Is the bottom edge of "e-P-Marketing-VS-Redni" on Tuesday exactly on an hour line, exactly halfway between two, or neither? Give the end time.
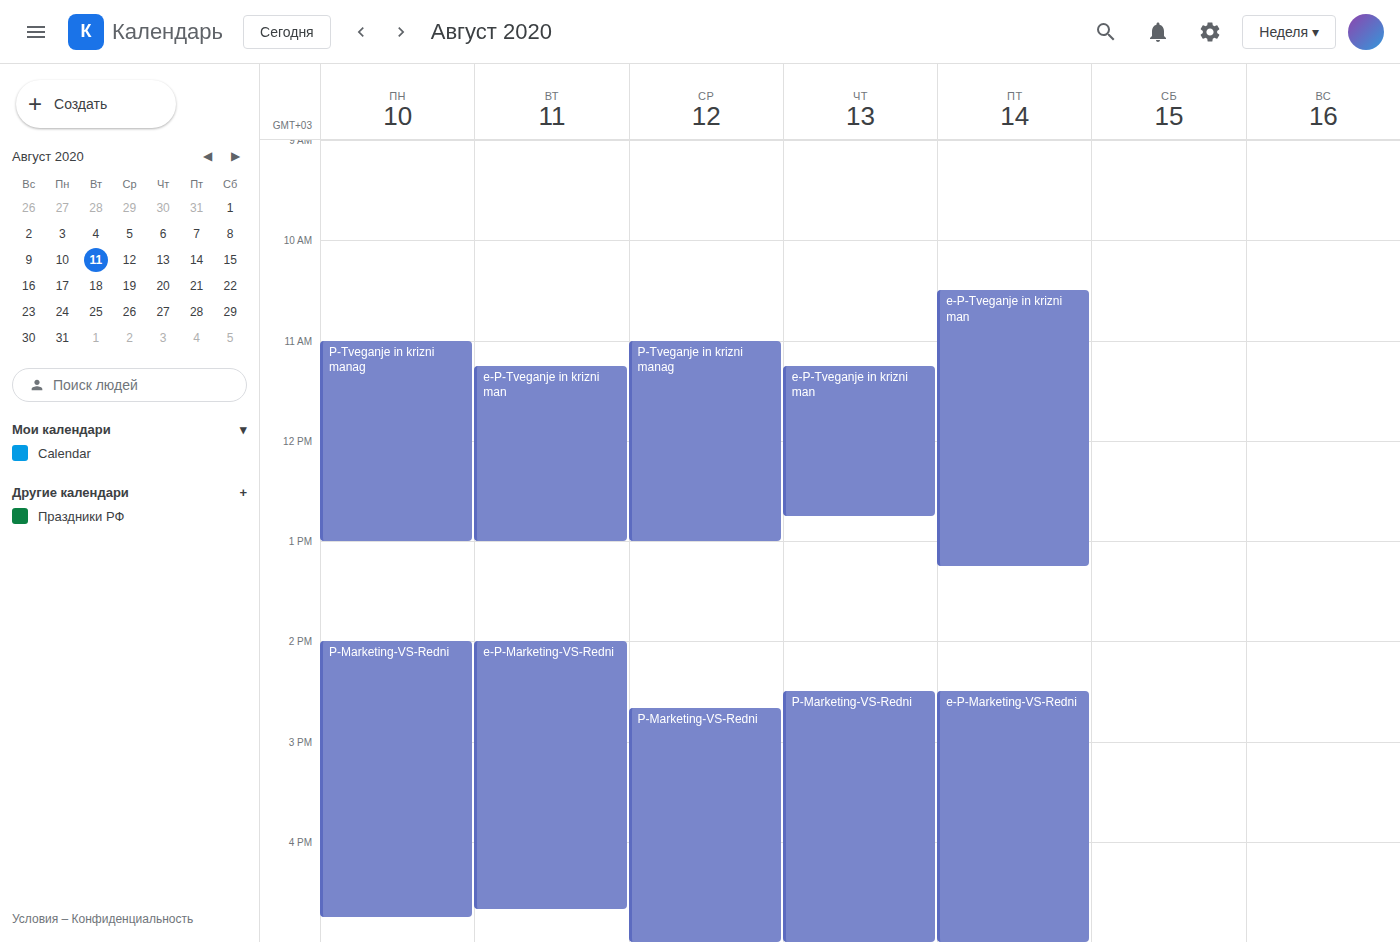
4:40 PM -- neither: 40 minutes below the 4 PM line and 20 minutes above the 5 PM line.